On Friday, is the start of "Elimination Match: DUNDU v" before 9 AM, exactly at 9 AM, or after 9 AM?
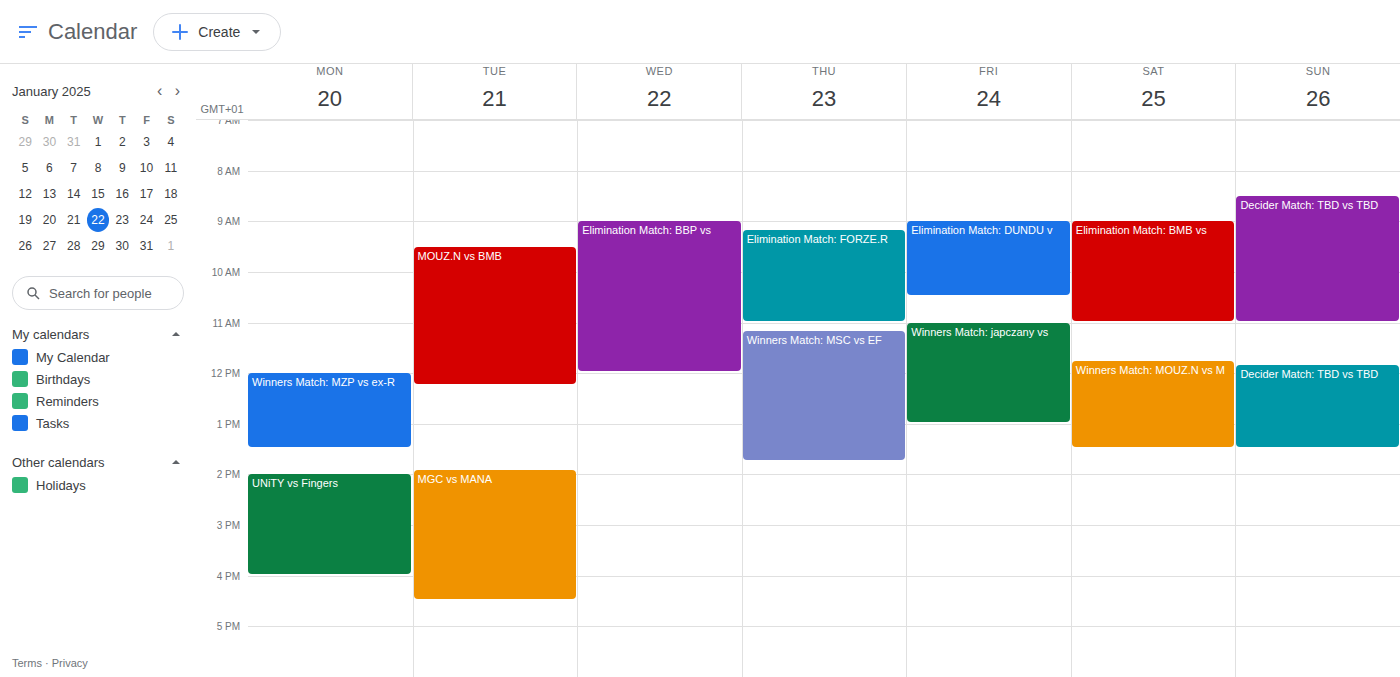
9:00 AM -- exactly at 9 AM, on the 9 AM line.